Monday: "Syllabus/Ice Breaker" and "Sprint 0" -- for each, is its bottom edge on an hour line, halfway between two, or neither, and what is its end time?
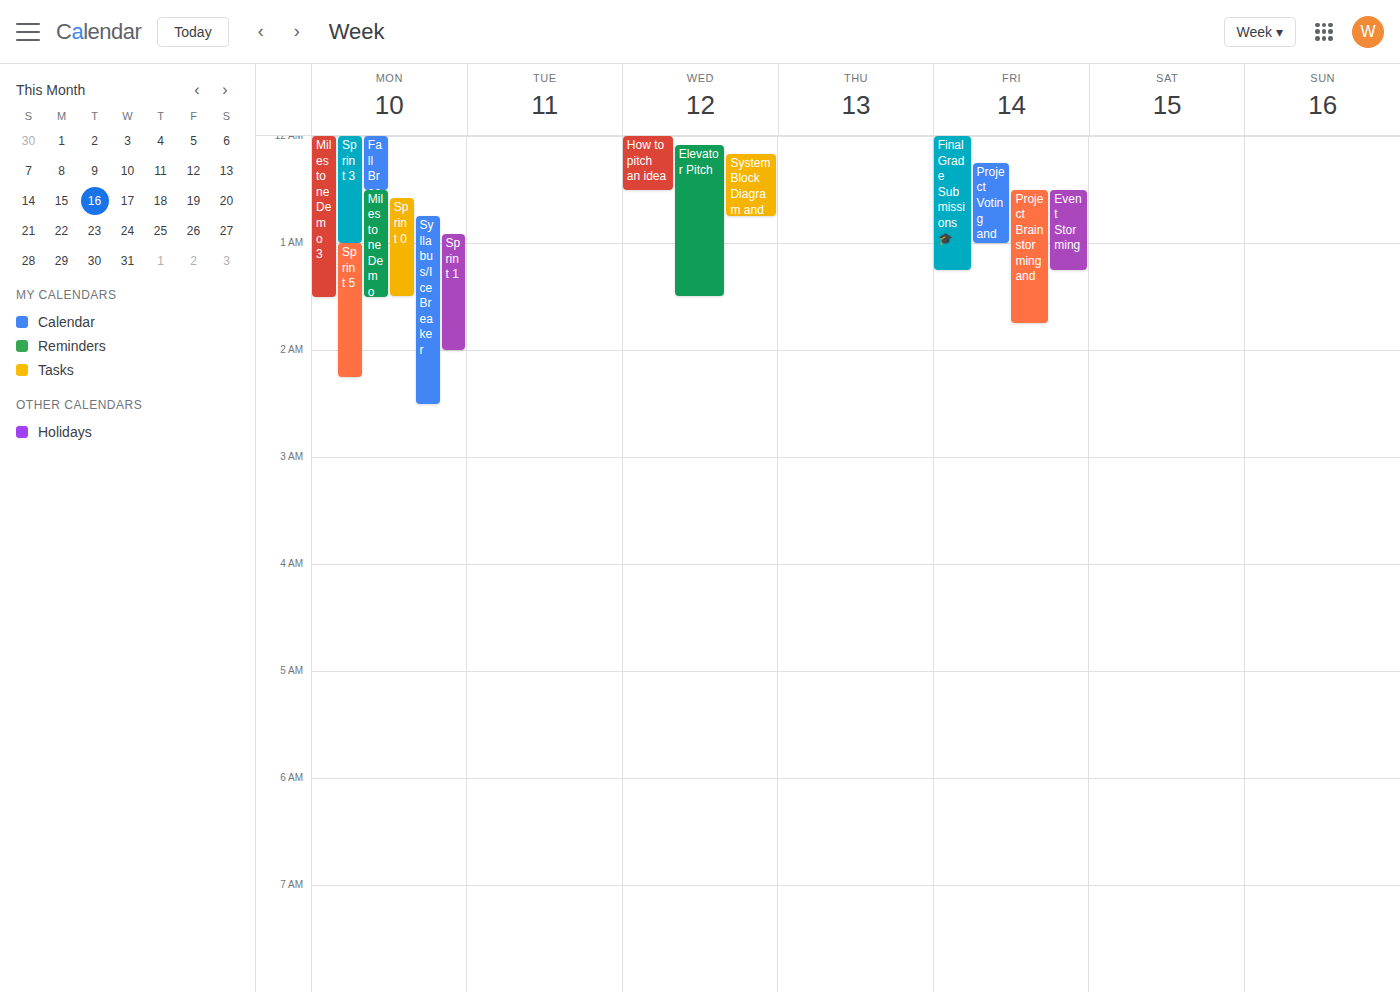
"Syllabus/Ice Breaker": 2:30 AM, halfway between the 2 AM and 3 AM lines. "Sprint 0": 1:30 AM, halfway between the 1 AM and 2 AM lines.